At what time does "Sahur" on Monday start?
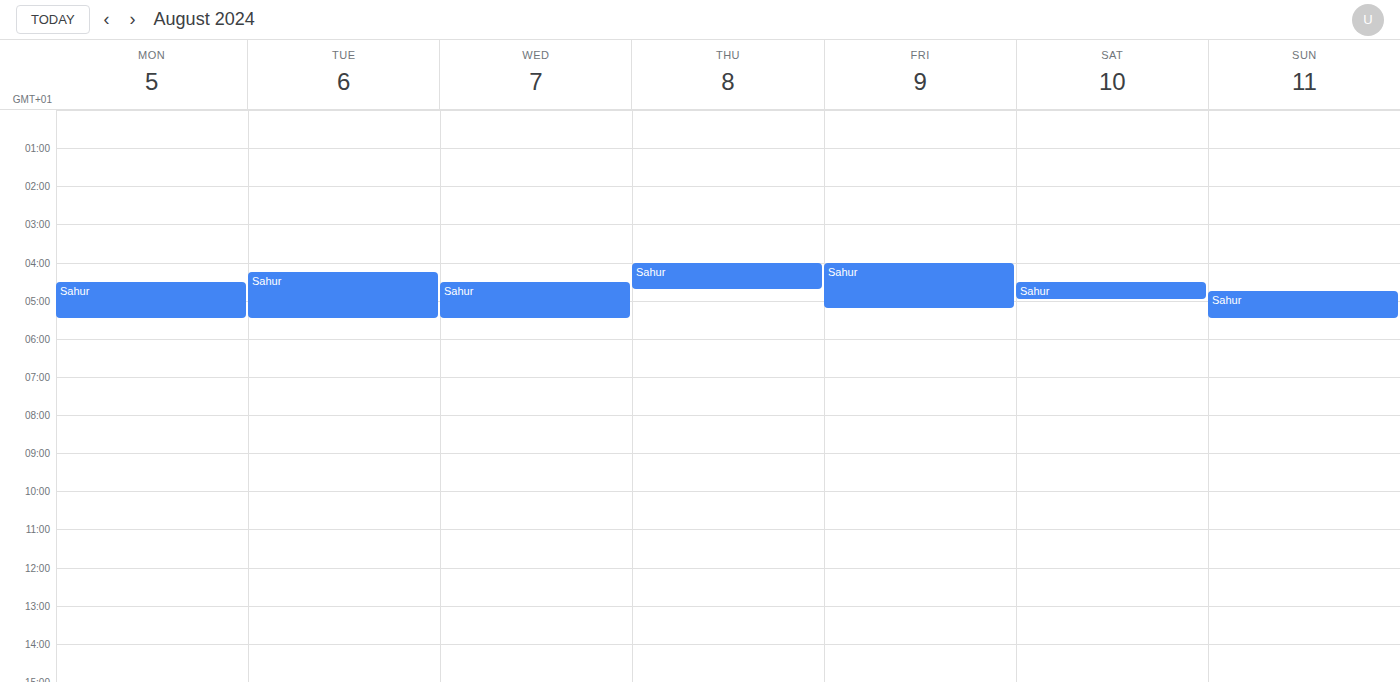
4:30 AM